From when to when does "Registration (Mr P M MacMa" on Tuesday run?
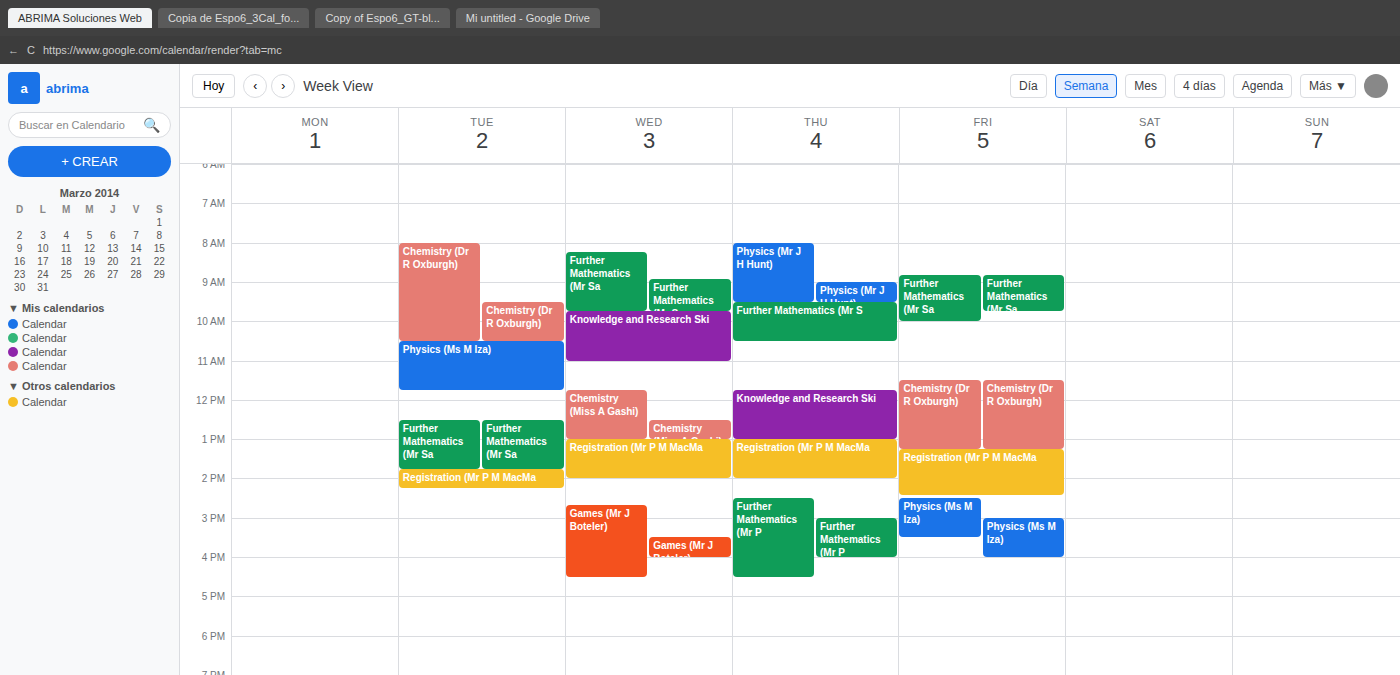
1:45 PM to 2:15 PM